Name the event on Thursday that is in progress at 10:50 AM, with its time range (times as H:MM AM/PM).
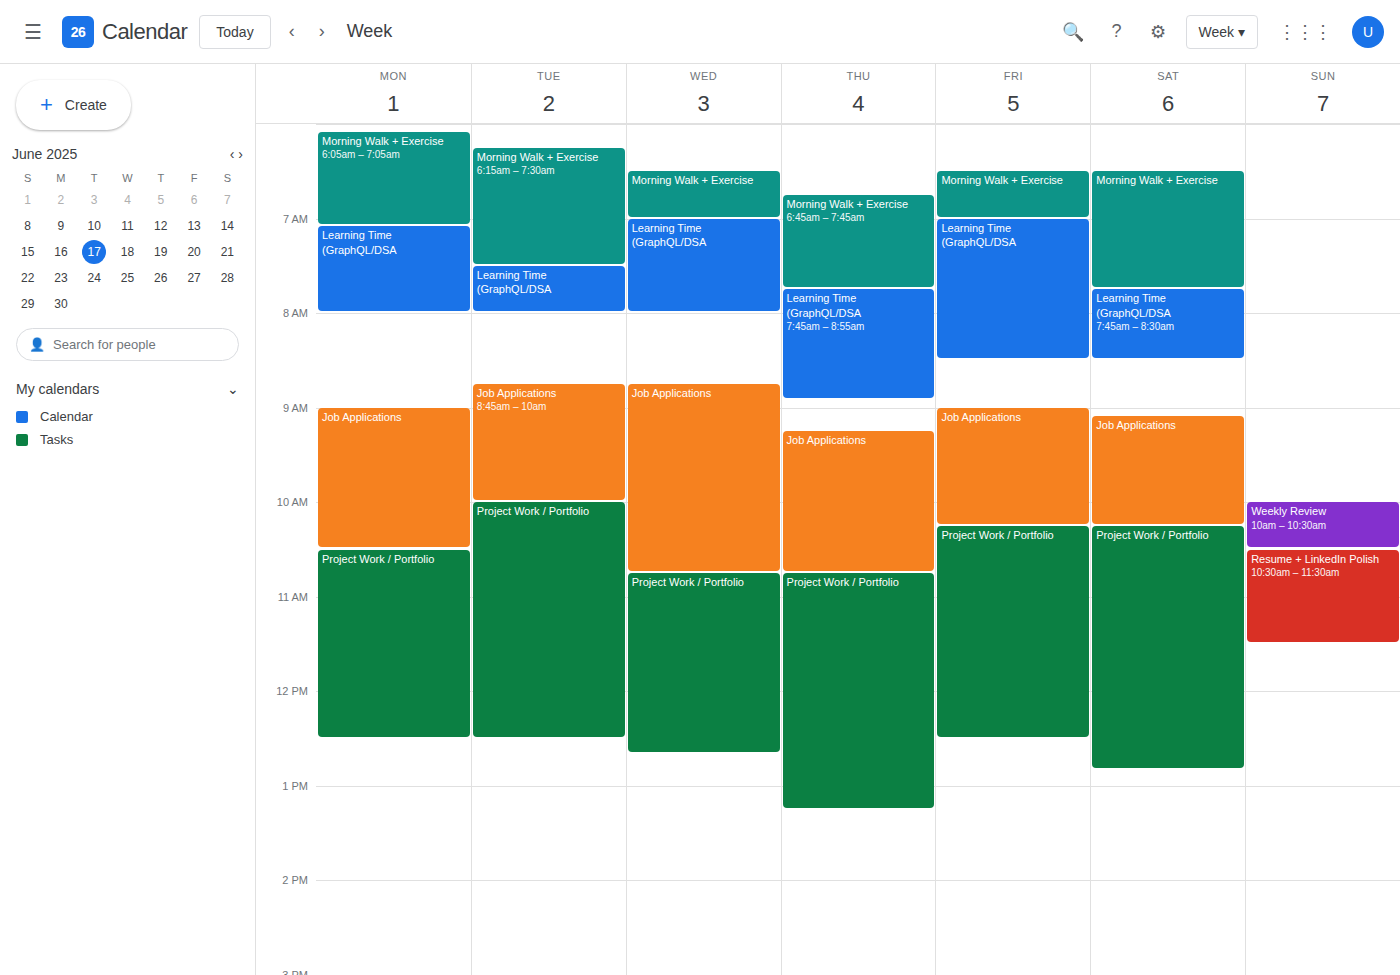
"Project Work / Portfolio", 10:45 AM to 1:15 PM